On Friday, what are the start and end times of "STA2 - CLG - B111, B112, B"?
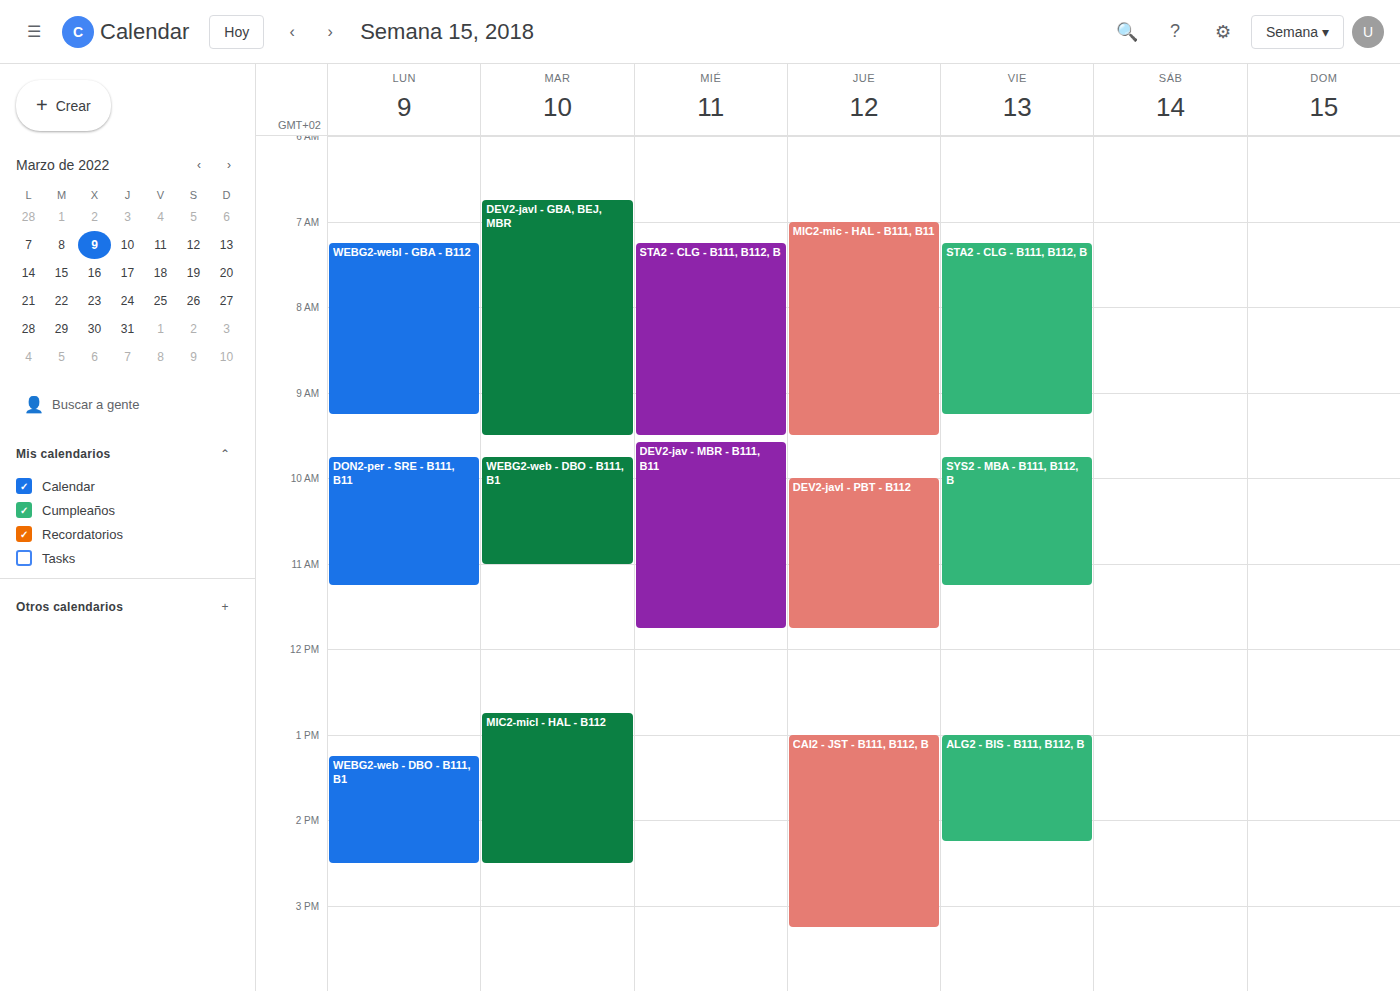
7:15 AM to 9:15 AM